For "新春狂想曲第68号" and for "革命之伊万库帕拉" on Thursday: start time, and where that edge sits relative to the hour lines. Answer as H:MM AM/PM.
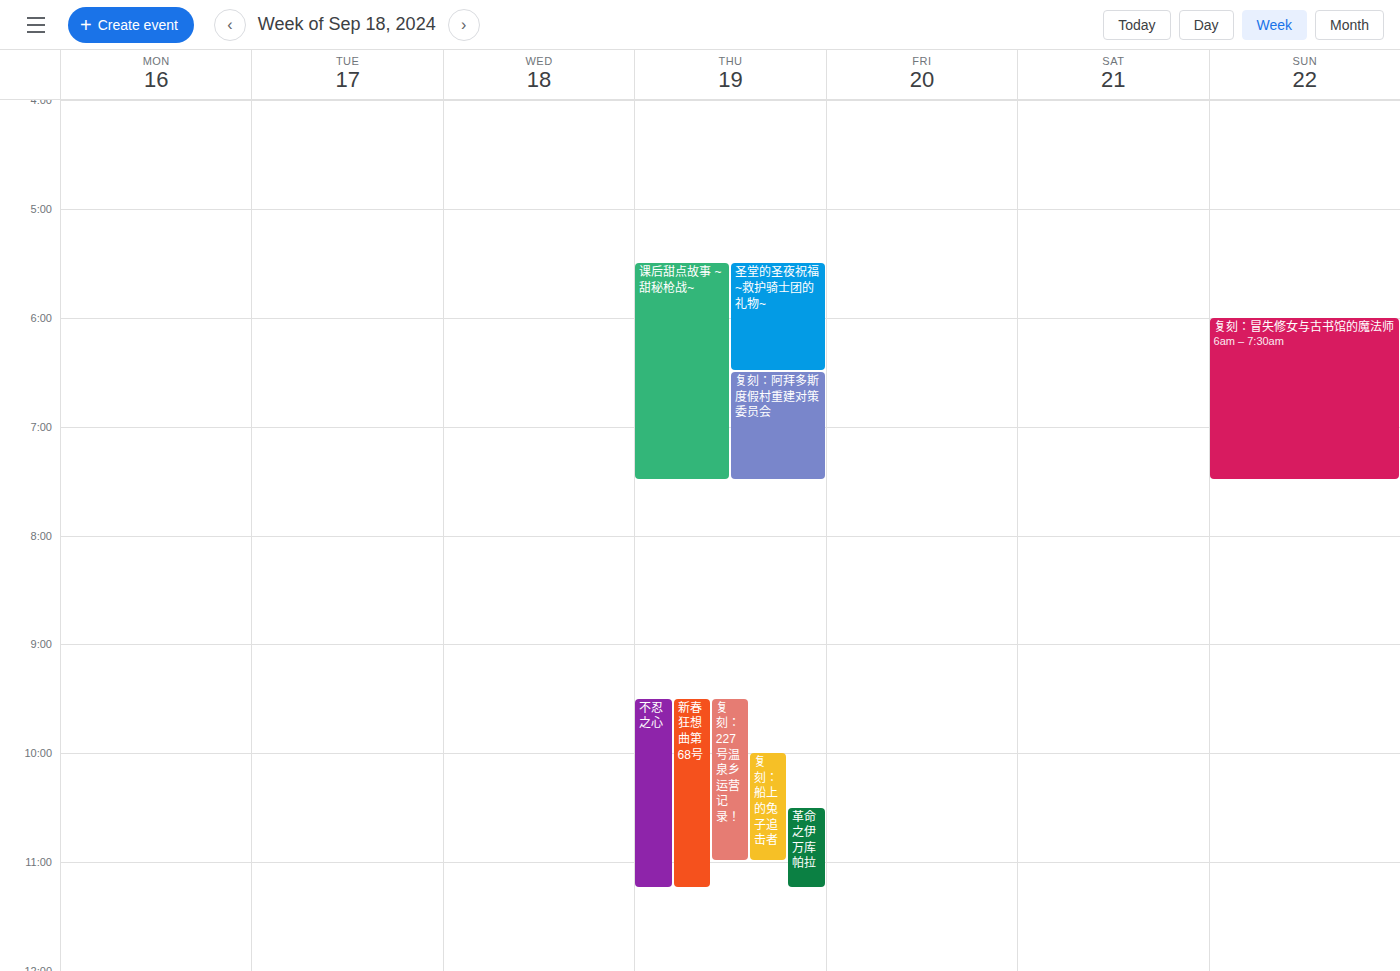
"新春狂想曲第68号": 9:30 AM, halfway between the 9 AM and 10 AM lines. "革命之伊万库帕拉": 10:30 AM, halfway between the 10 AM and 11 AM lines.